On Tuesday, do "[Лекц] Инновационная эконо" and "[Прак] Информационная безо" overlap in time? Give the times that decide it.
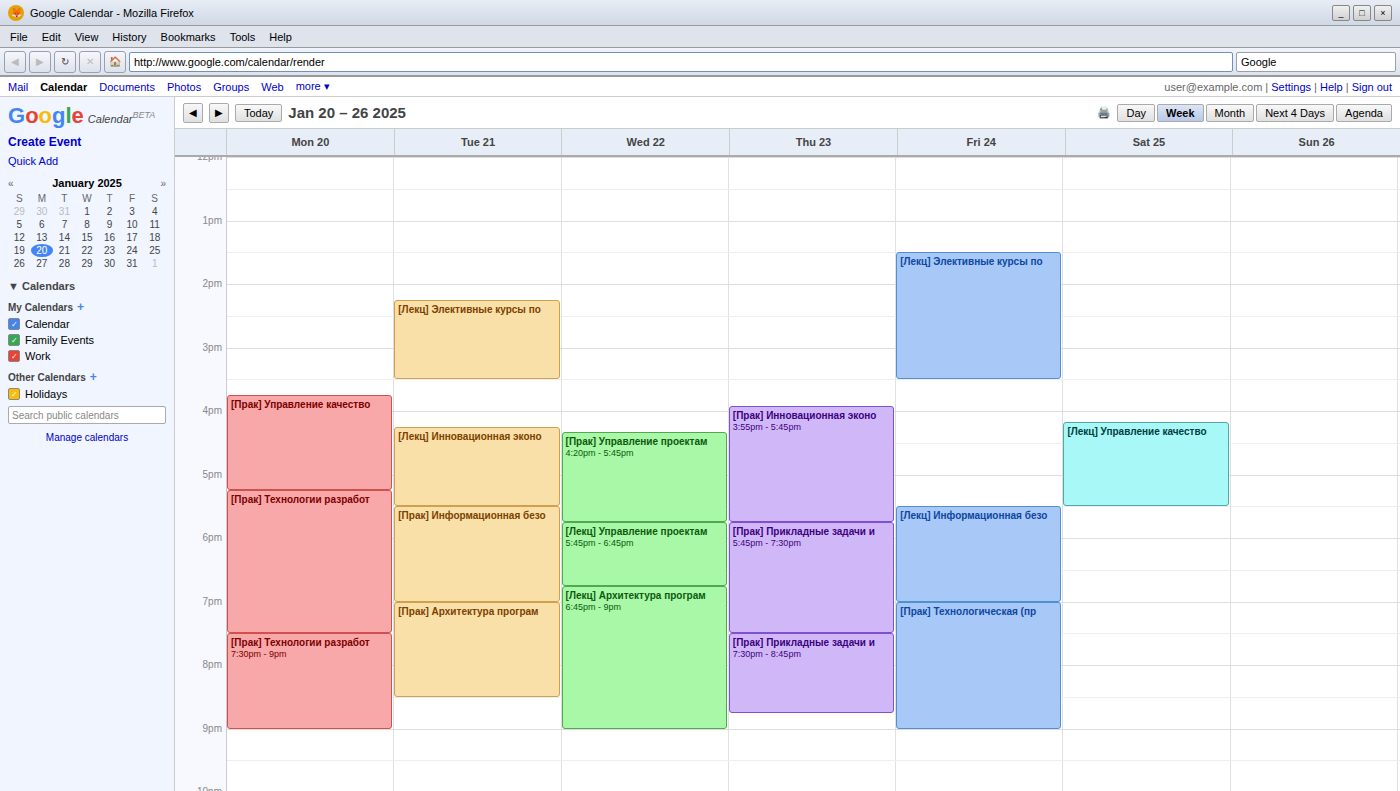
"[Лекц] Инновационная эконо" ends at 5:30 PM, exactly when "[Прак] Информационная безо" starts -- they touch but do not overlap.